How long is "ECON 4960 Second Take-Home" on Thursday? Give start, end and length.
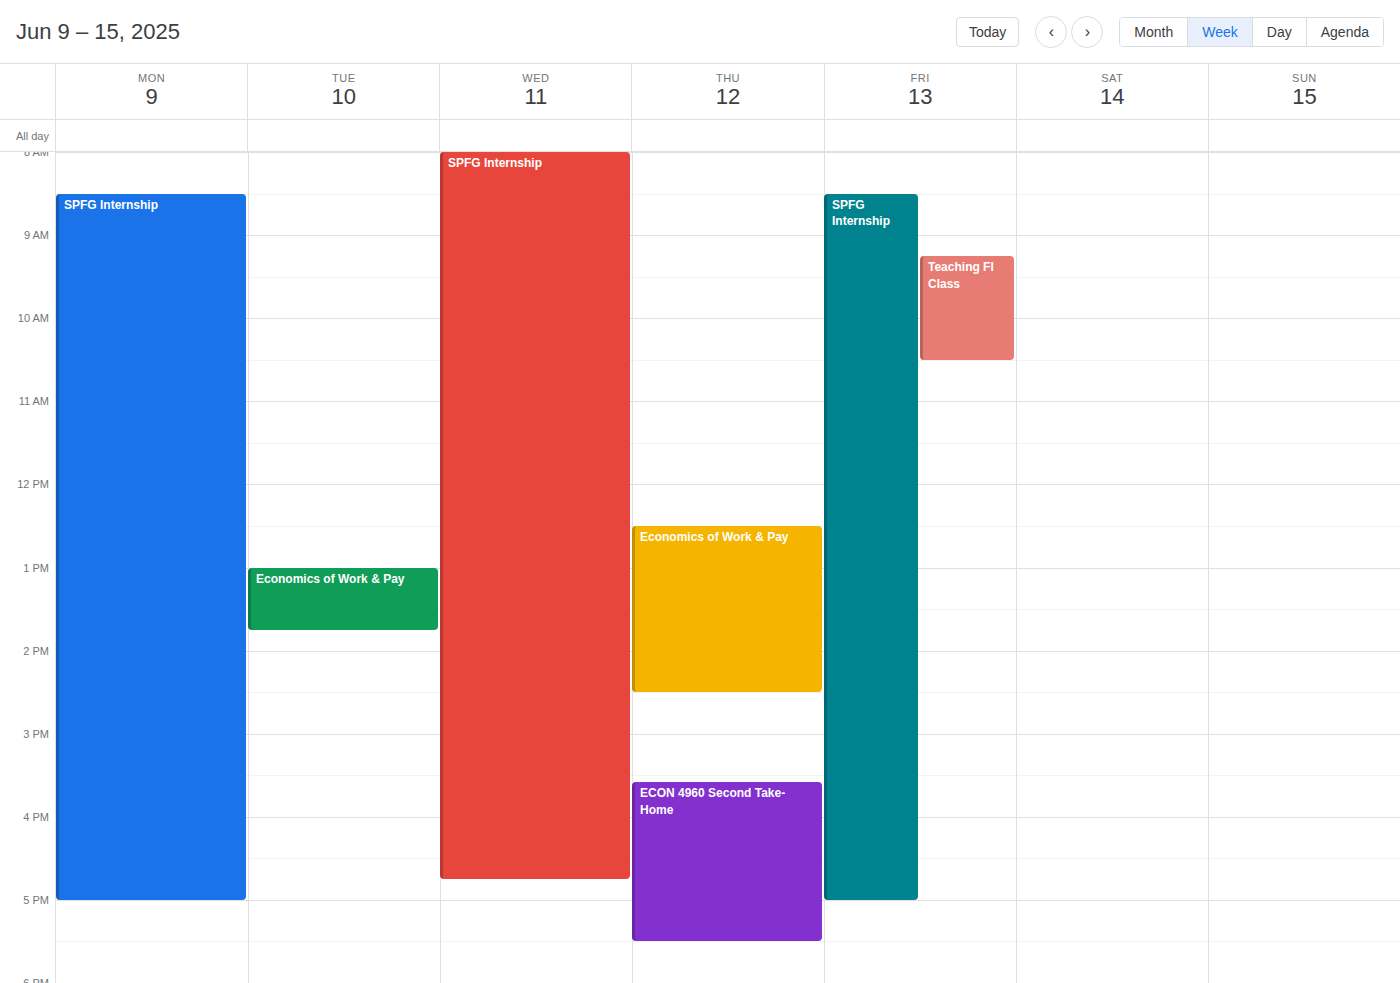
3:35 PM to 5:30 PM, 1 hour 55 minutes